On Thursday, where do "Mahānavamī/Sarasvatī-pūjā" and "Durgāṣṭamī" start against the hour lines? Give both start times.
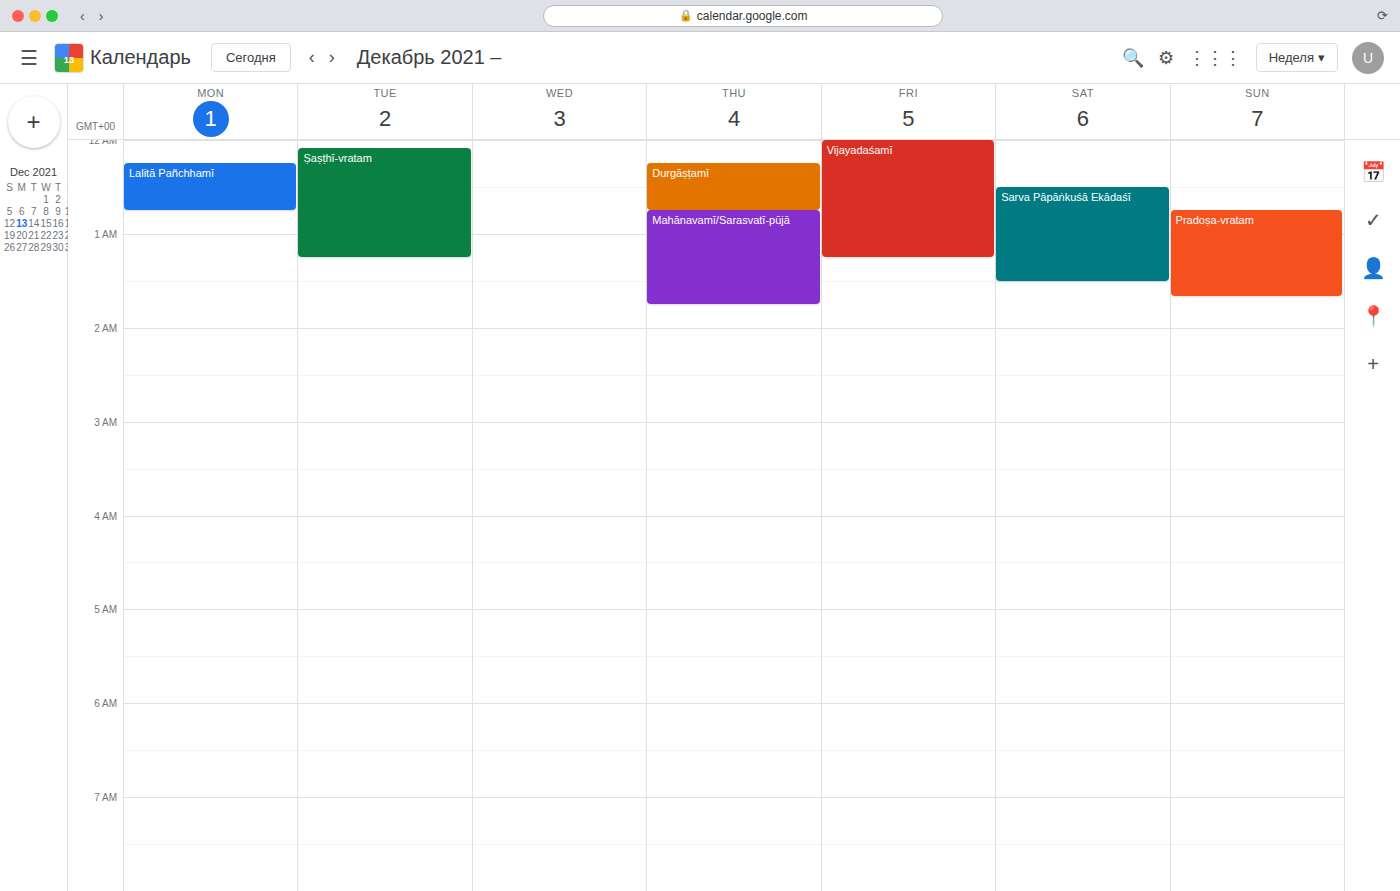
"Mahānavamī/Sarasvatī-pūjā": 12:45 AM, neither: three quarters of the way from the 12 AM line to the 1 AM line. "Durgāṣṭamī": 12:15 AM, neither: a quarter of the way from the 12 AM line to the 1 AM line.